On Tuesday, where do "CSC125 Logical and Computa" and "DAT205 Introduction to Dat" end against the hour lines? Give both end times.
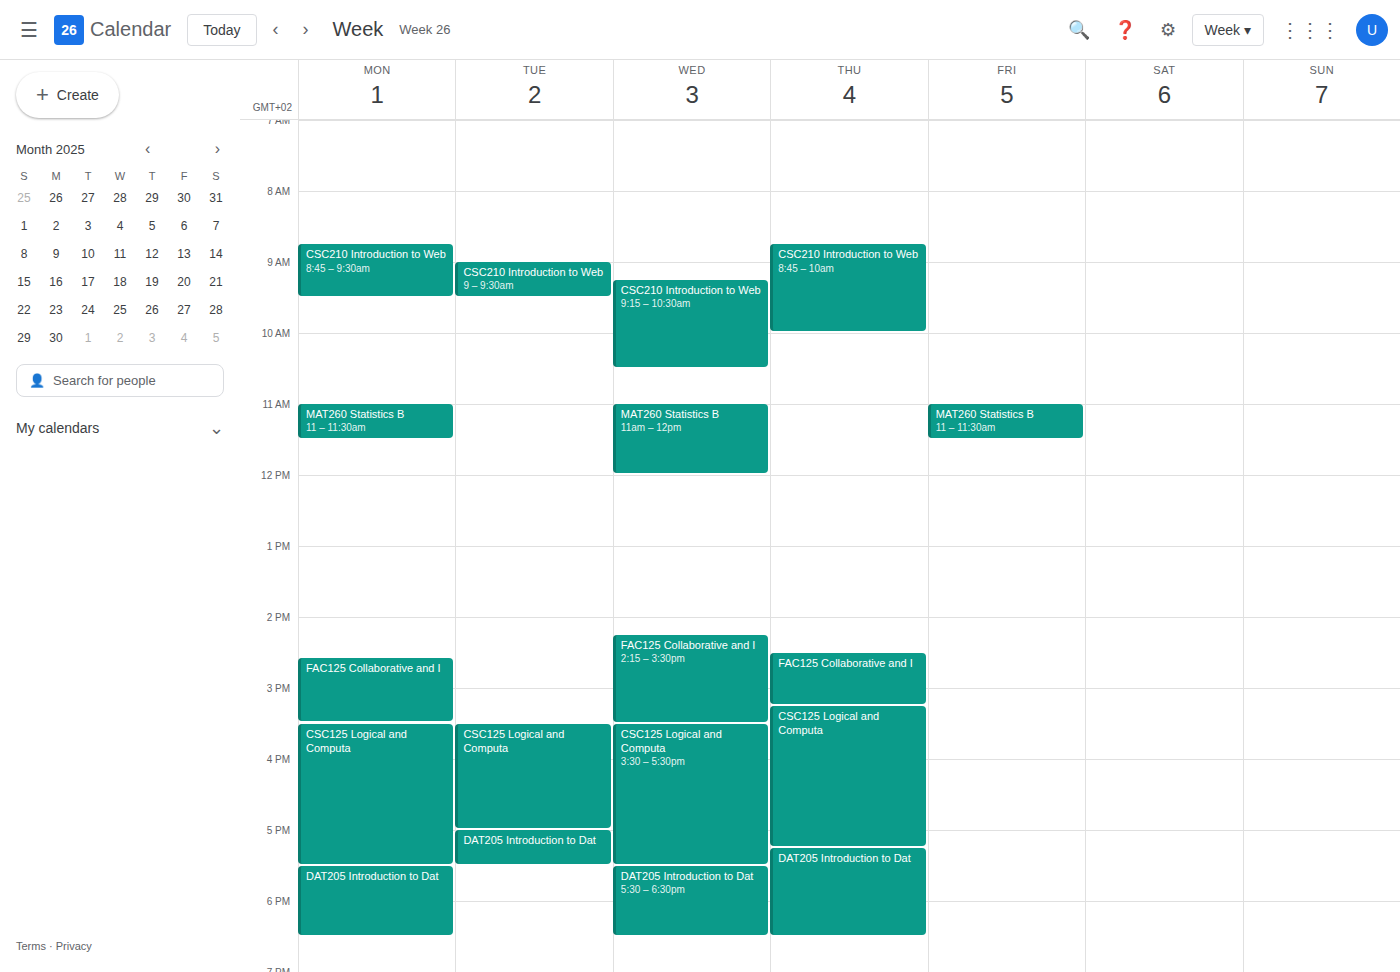
"CSC125 Logical and Computa": 5:00 PM, exactly on the 5 PM line. "DAT205 Introduction to Dat": 5:30 PM, halfway between the 5 PM and 6 PM lines.